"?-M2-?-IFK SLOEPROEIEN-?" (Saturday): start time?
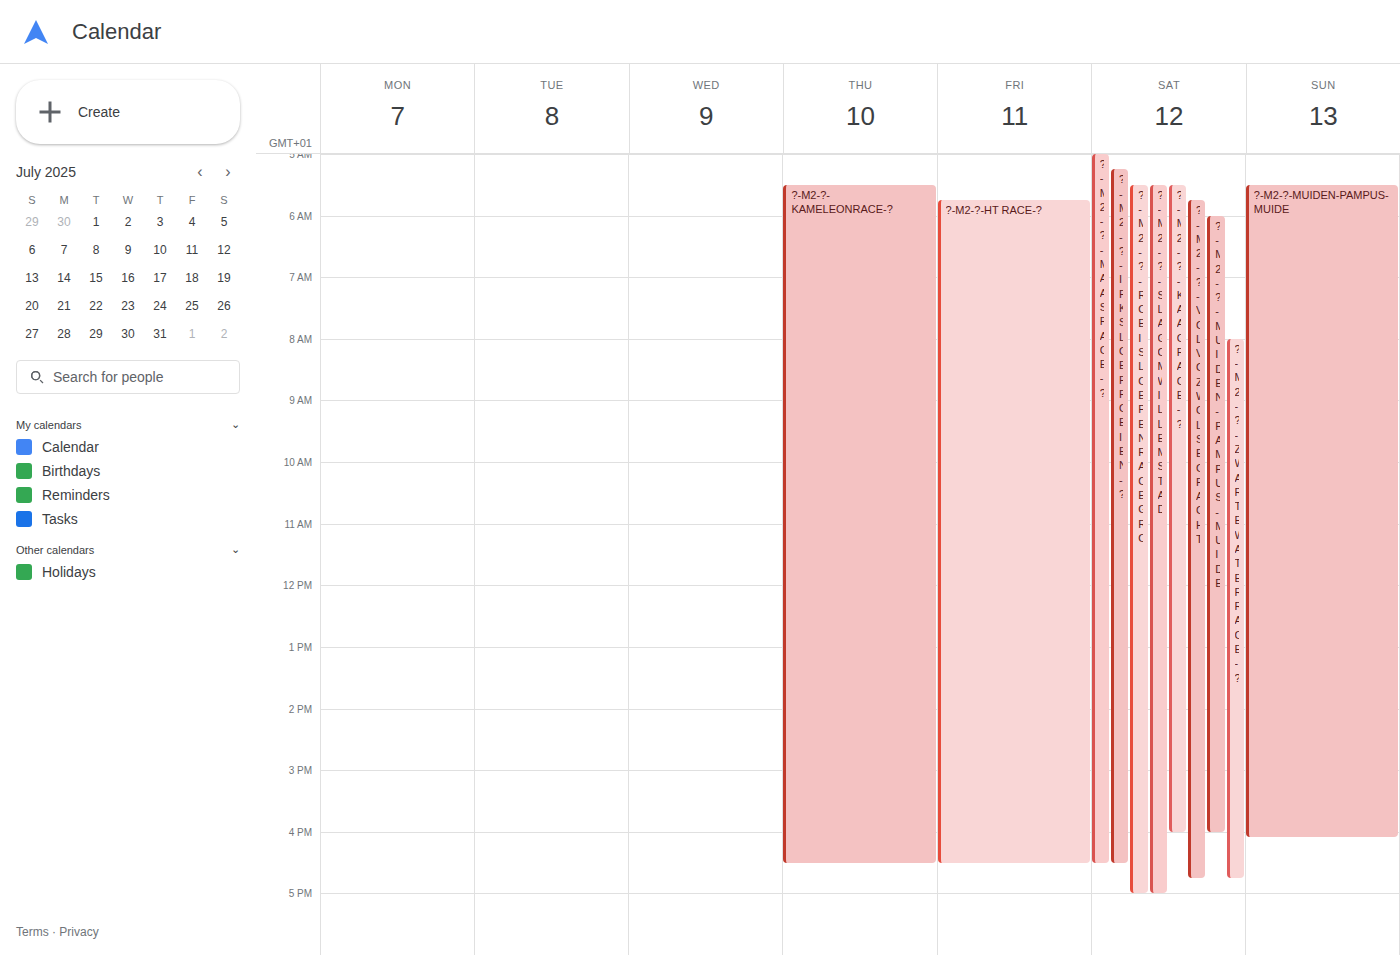
5:15 AM